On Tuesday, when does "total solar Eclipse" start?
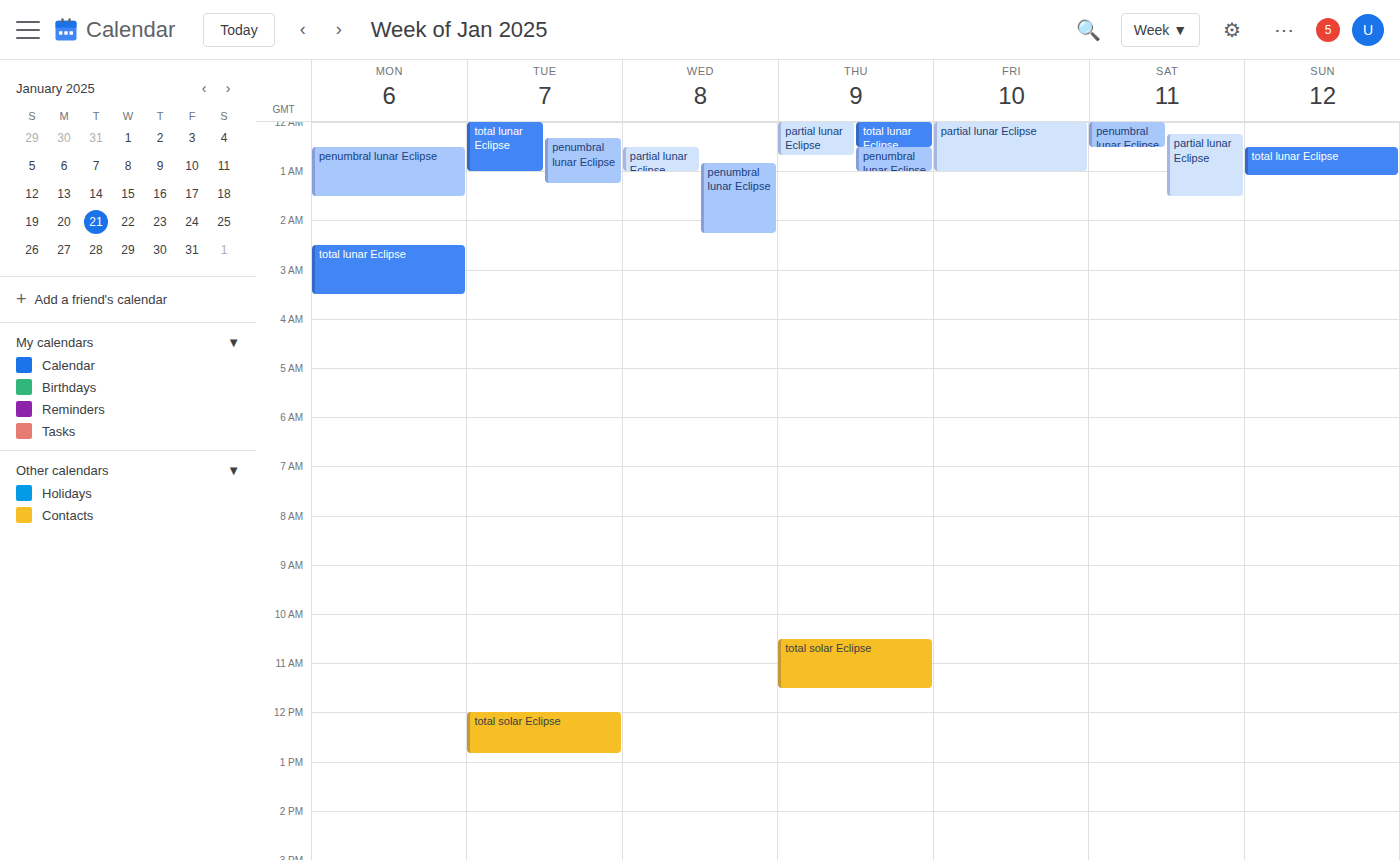
12:00 PM